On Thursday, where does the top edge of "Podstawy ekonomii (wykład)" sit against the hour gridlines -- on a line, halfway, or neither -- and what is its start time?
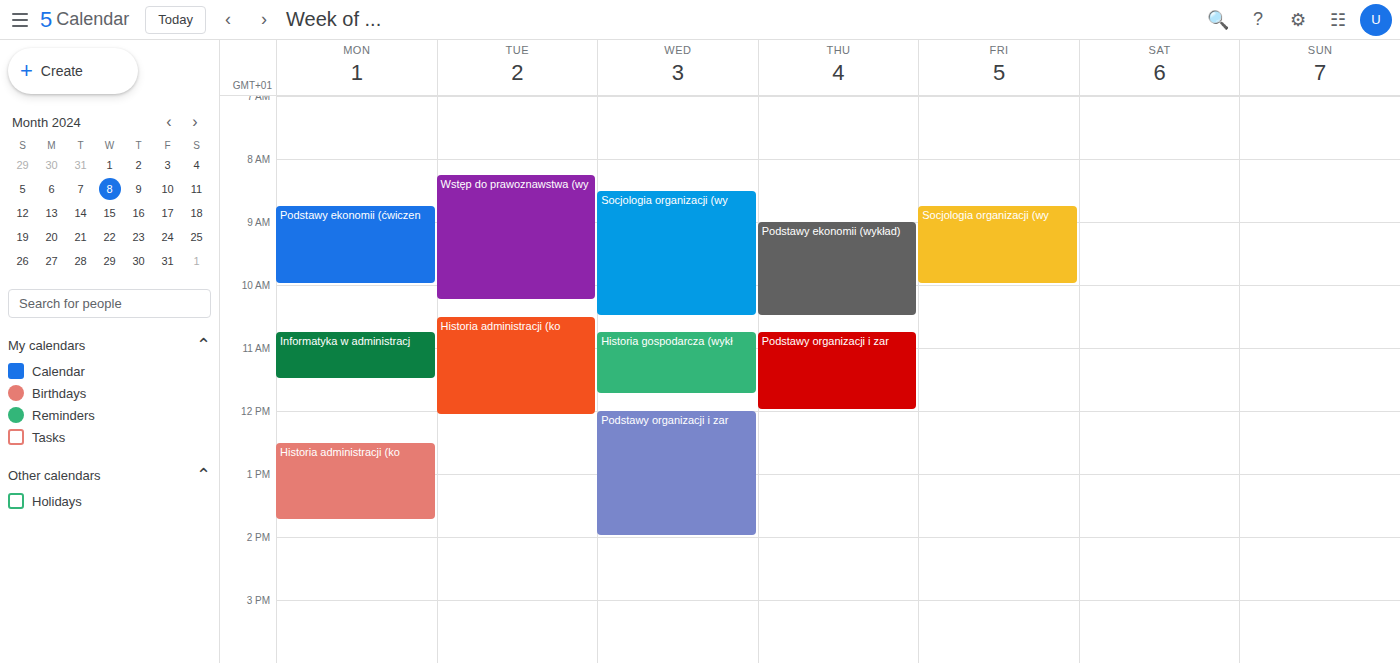
9:00 AM -- exactly on the 9 AM line.